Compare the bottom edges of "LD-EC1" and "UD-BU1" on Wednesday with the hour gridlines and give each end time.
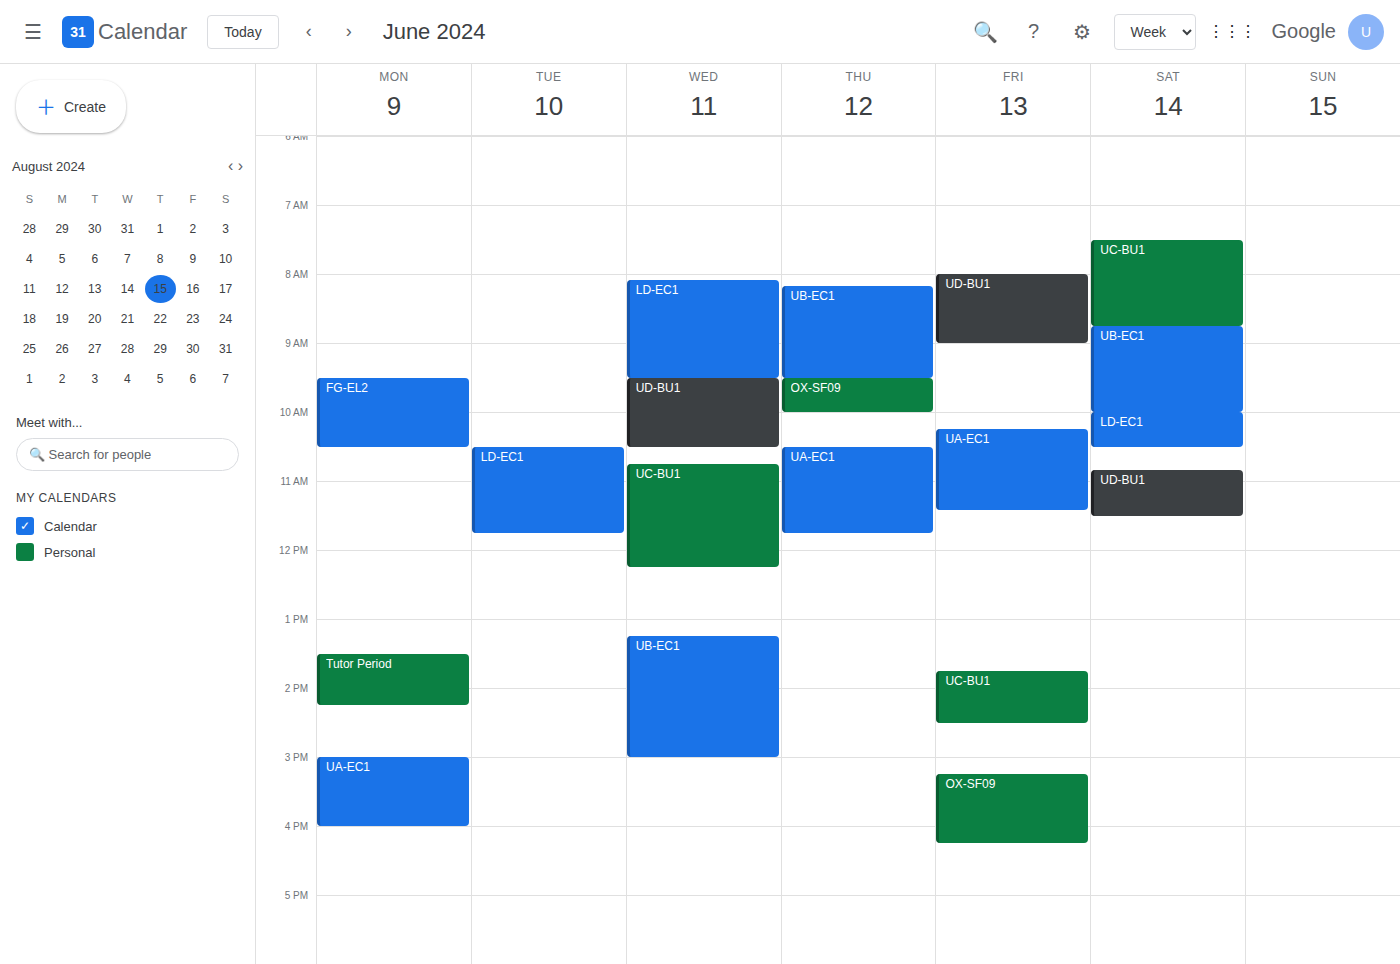
"LD-EC1": 9:30 AM, halfway between the 9 AM and 10 AM lines. "UD-BU1": 10:30 AM, halfway between the 10 AM and 11 AM lines.